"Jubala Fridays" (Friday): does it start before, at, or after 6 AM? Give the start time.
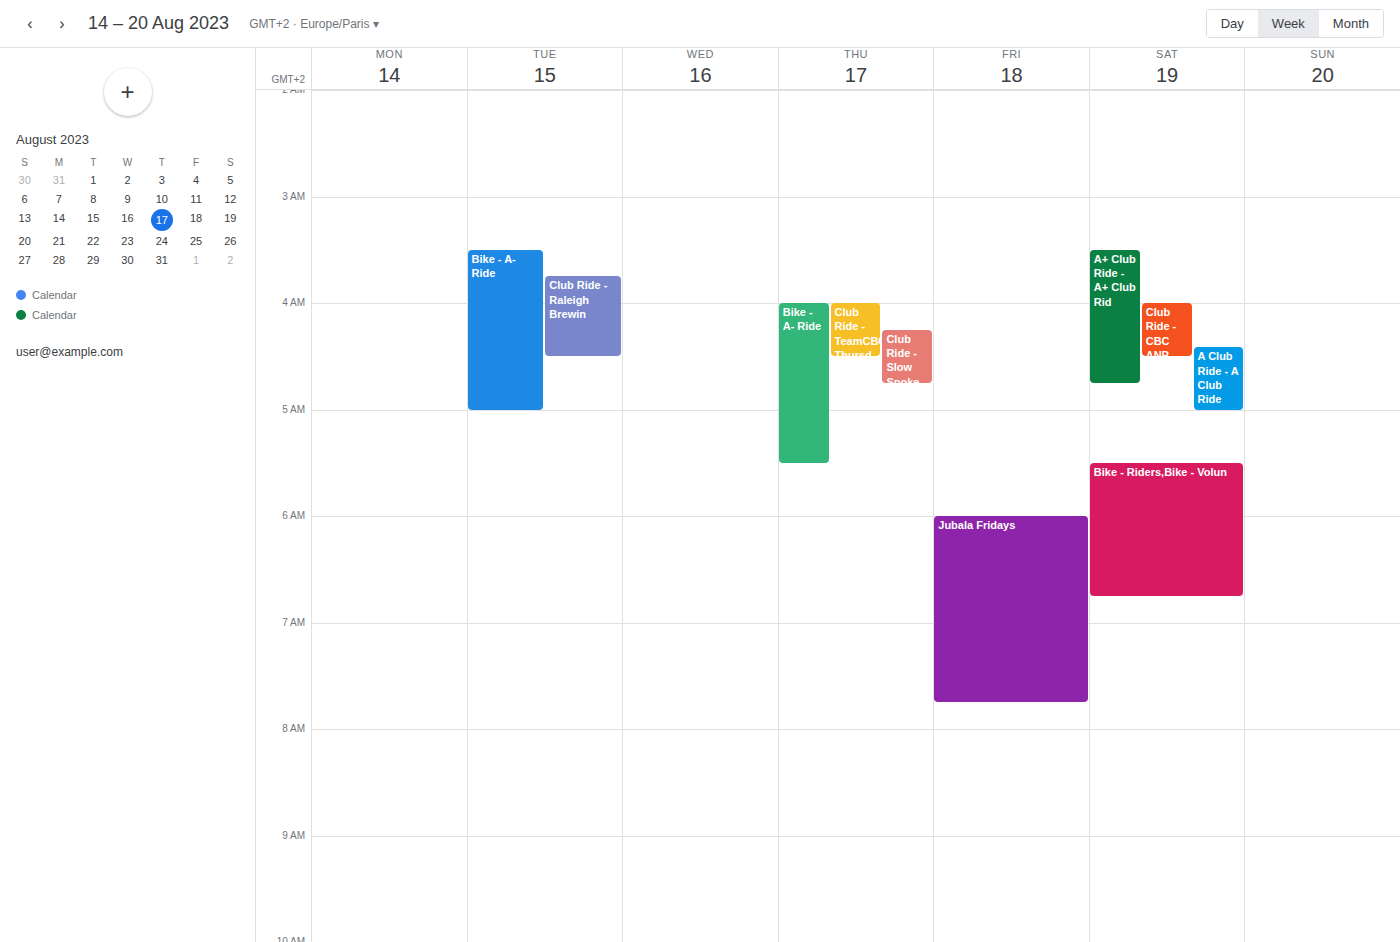
6:00 AM -- exactly at 6 AM, on the 6 AM line.